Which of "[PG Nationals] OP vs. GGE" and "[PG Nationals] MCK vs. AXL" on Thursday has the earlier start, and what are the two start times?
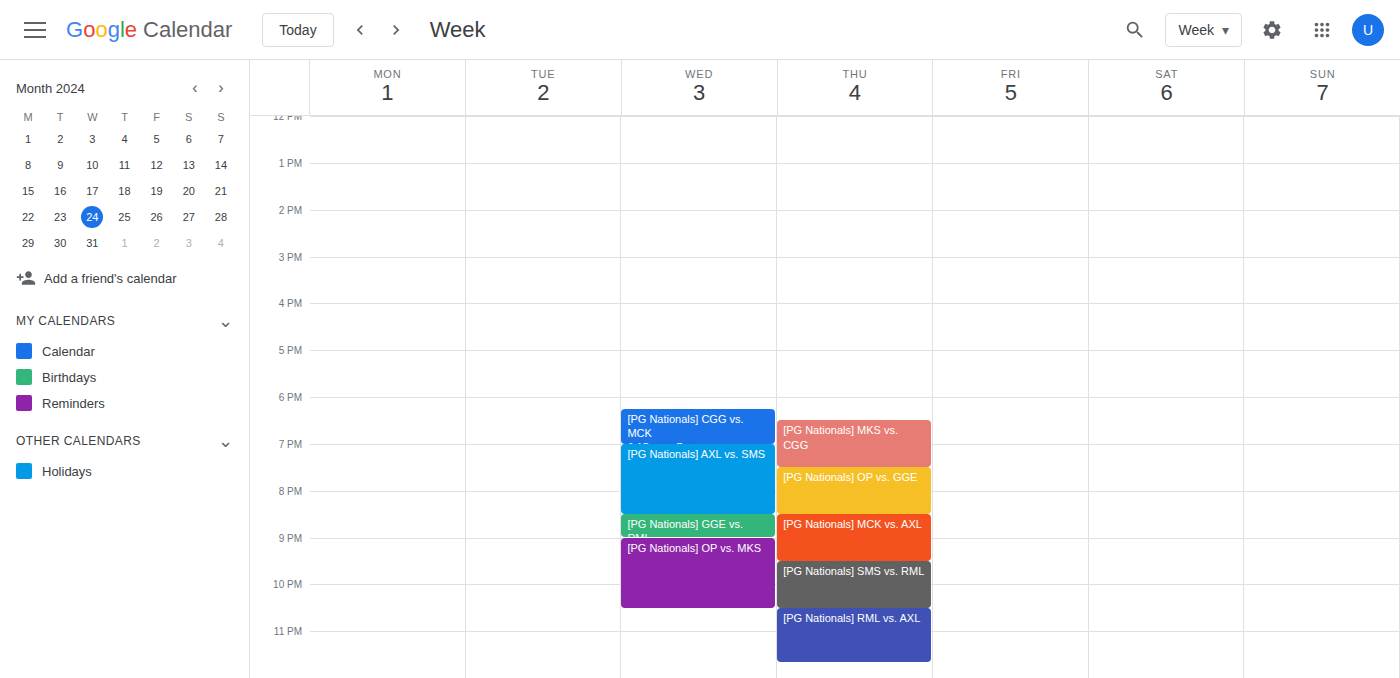
"[PG Nationals] OP vs. GGE" 7:30 PM; "[PG Nationals] MCK vs. AXL" 8:30 PM.